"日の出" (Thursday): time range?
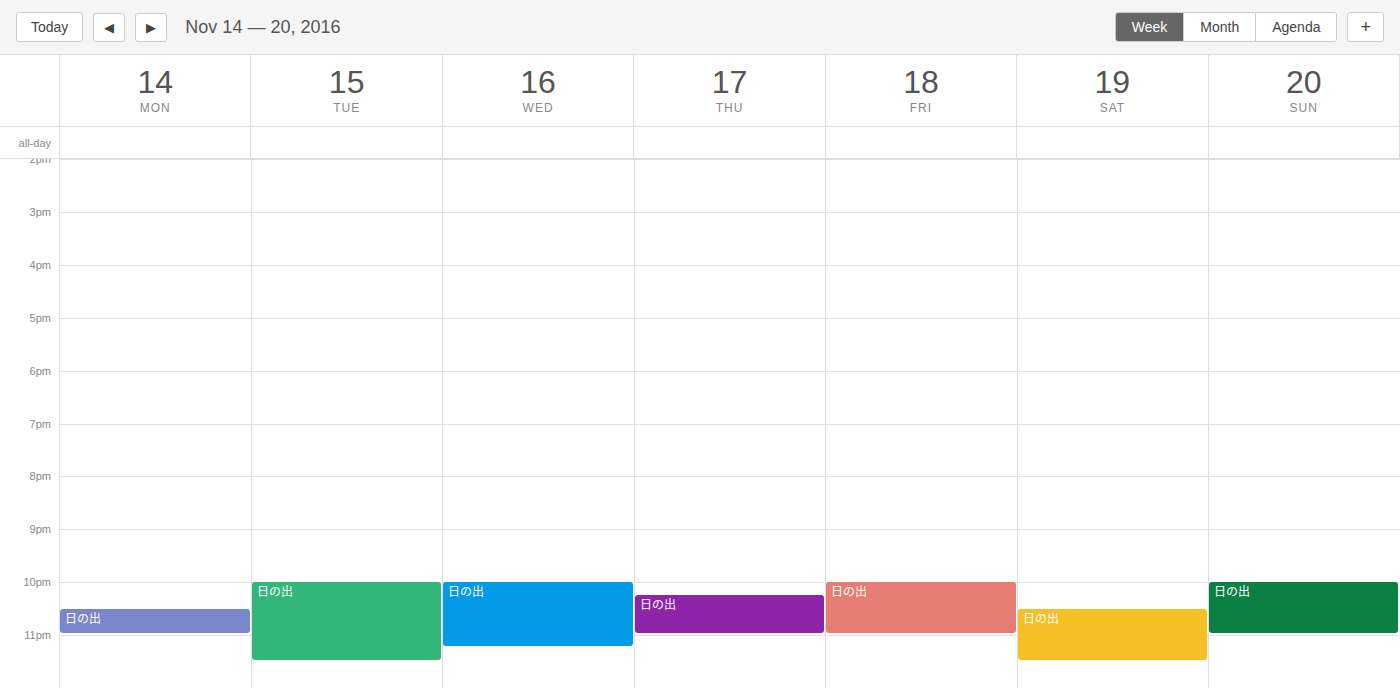
10:15 PM to 11:00 PM